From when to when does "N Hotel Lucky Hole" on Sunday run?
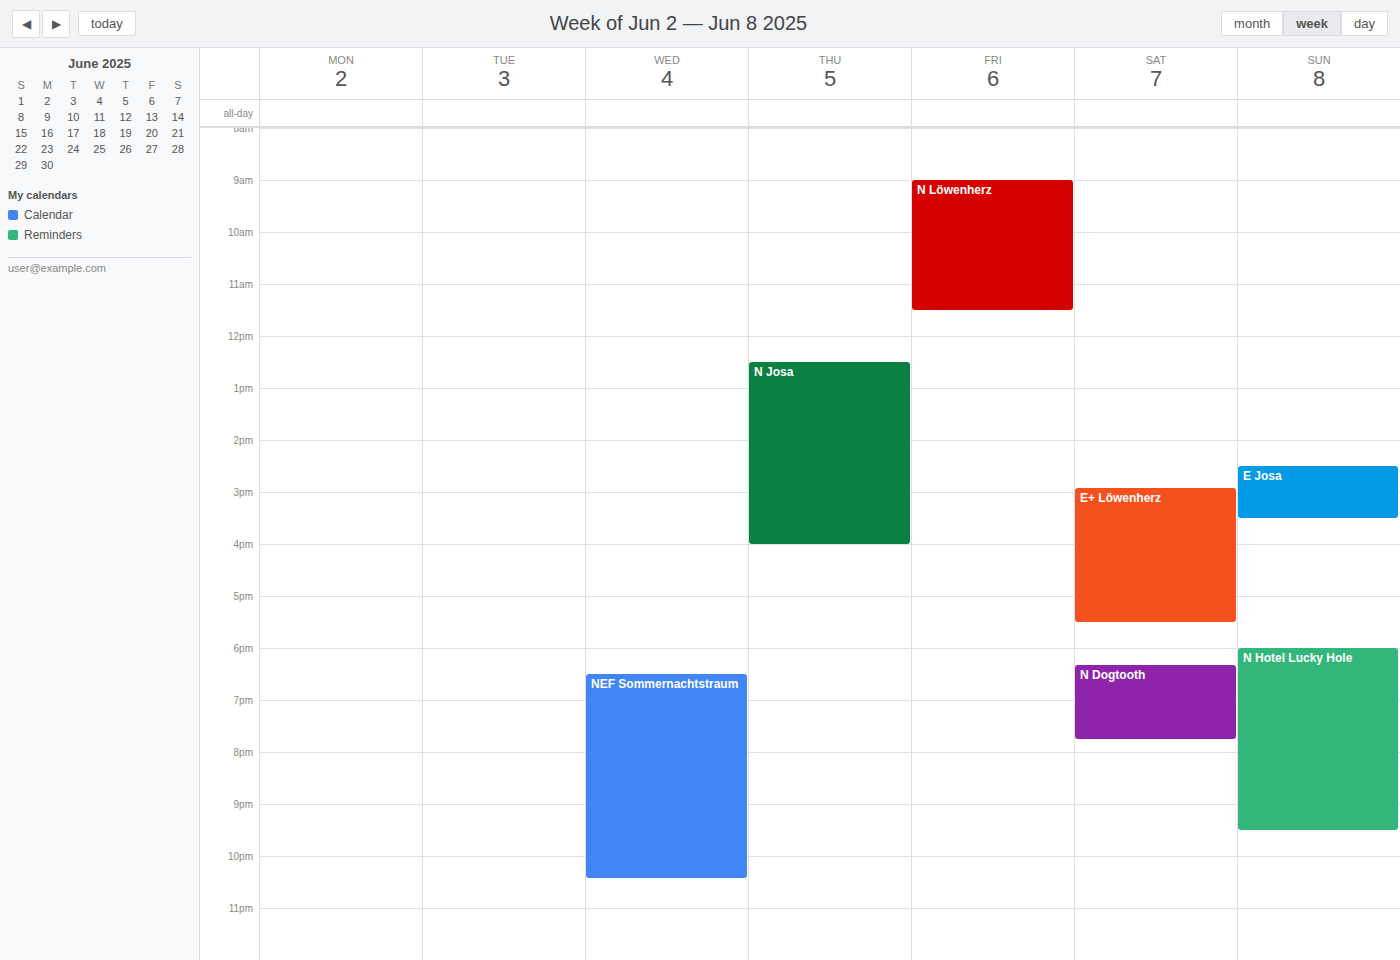
6:00 PM to 9:30 PM